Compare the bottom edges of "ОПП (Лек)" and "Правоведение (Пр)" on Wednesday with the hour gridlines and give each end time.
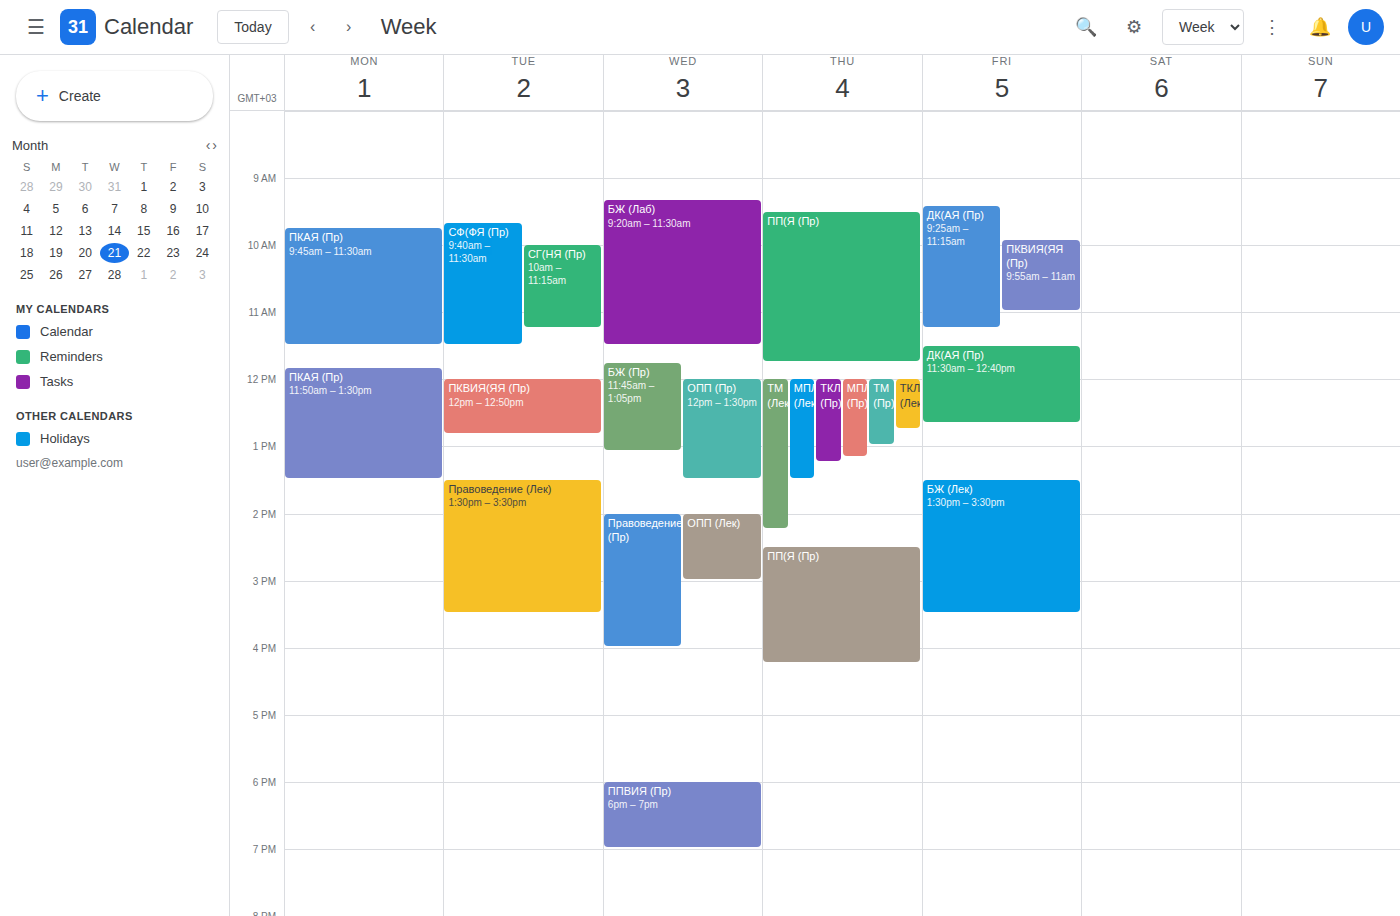
"ОПП (Лек)": 3:00 PM, exactly on the 3 PM line. "Правоведение (Пр)": 4:00 PM, exactly on the 4 PM line.